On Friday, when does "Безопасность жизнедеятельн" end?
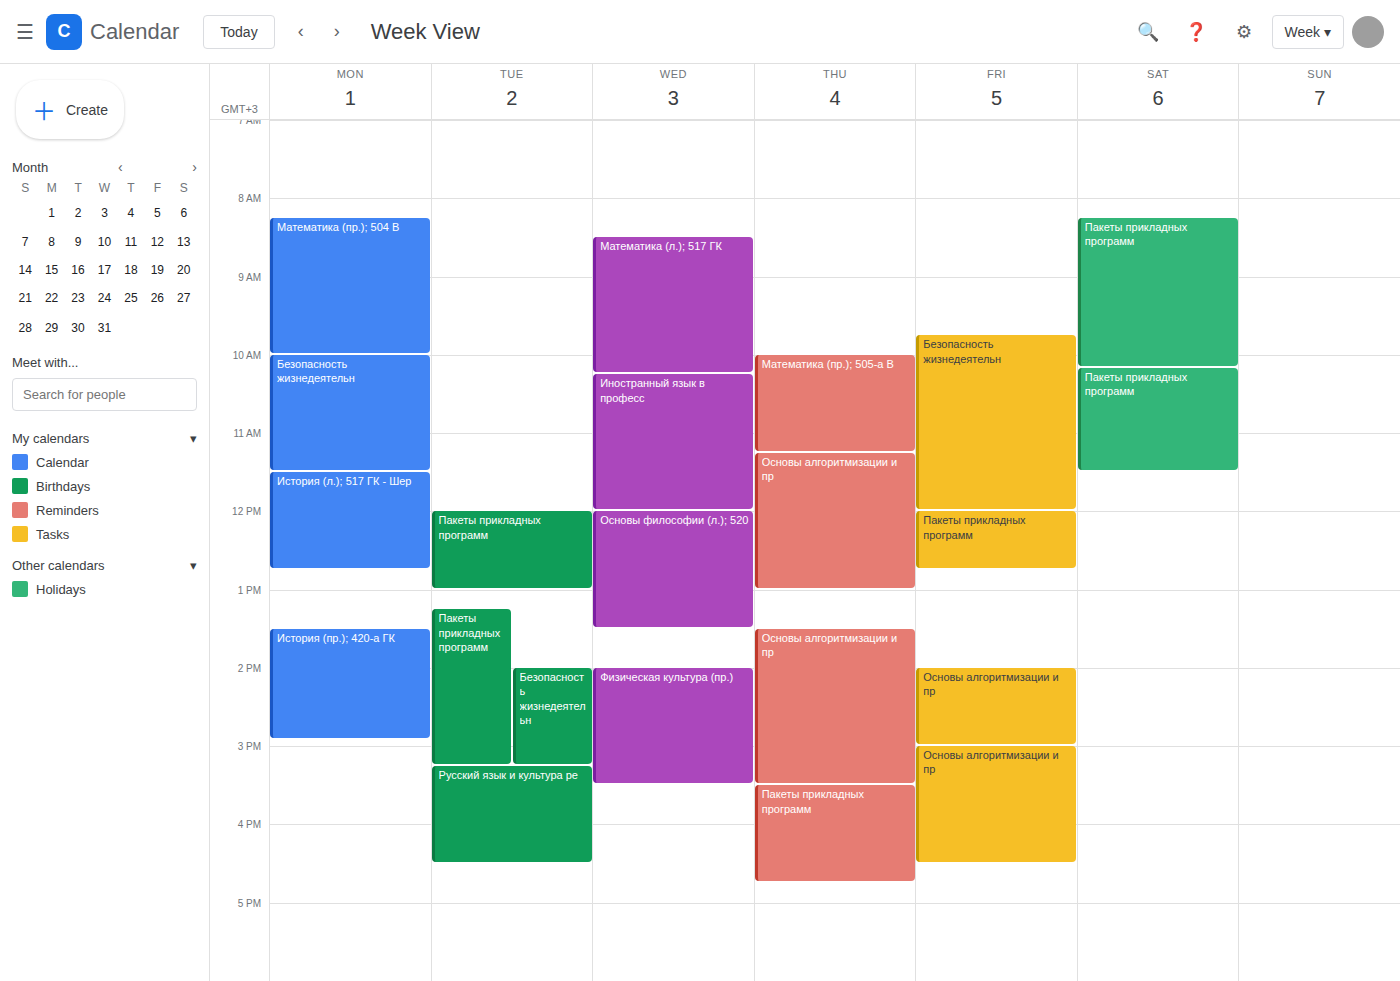
12:00 PM